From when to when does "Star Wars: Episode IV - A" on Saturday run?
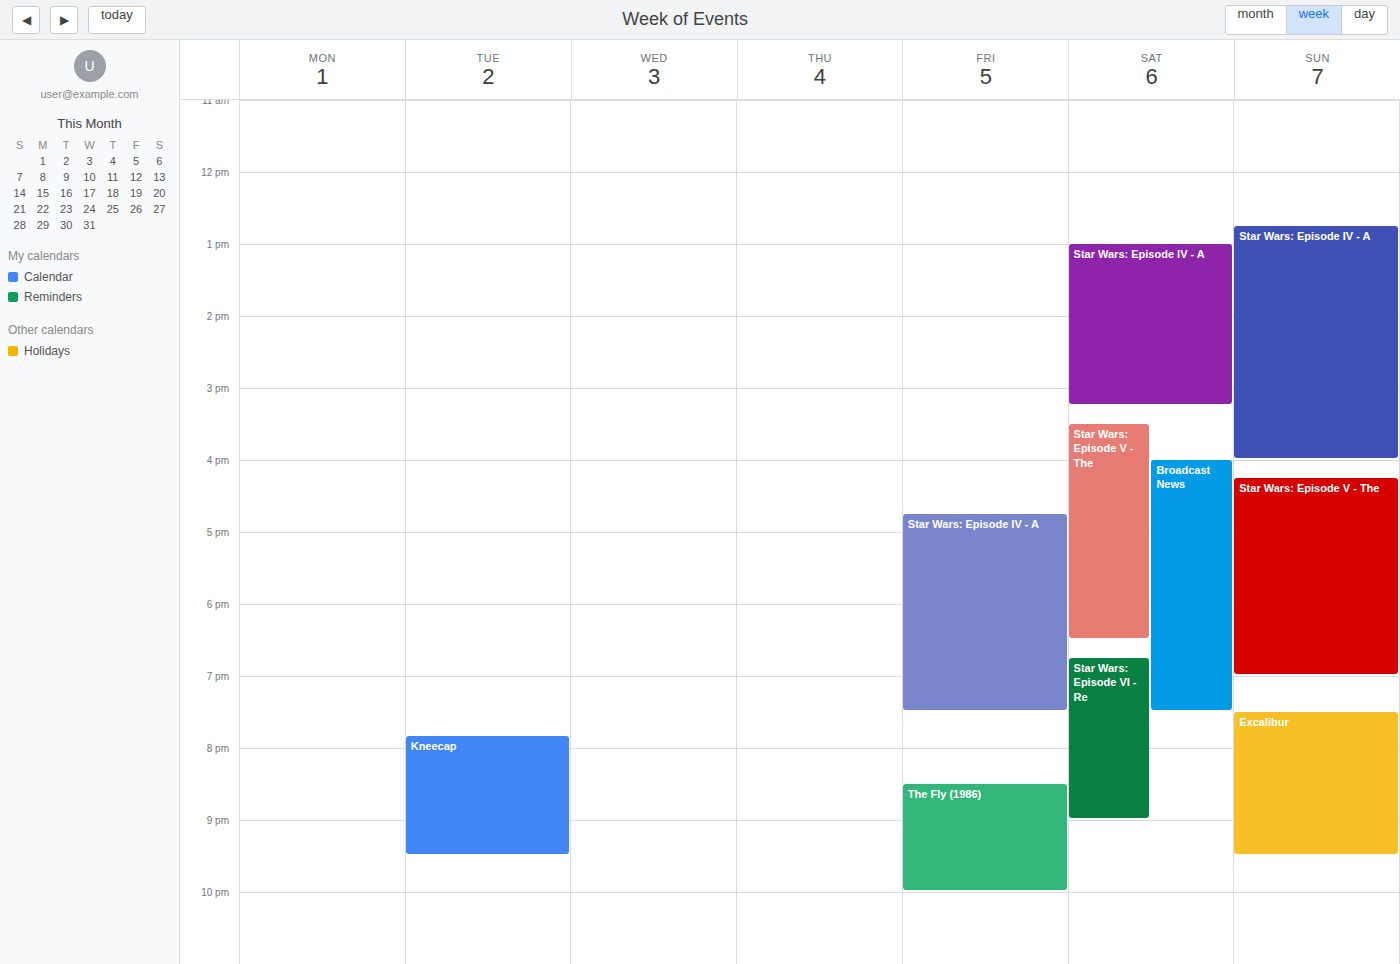
1:00 PM to 3:15 PM